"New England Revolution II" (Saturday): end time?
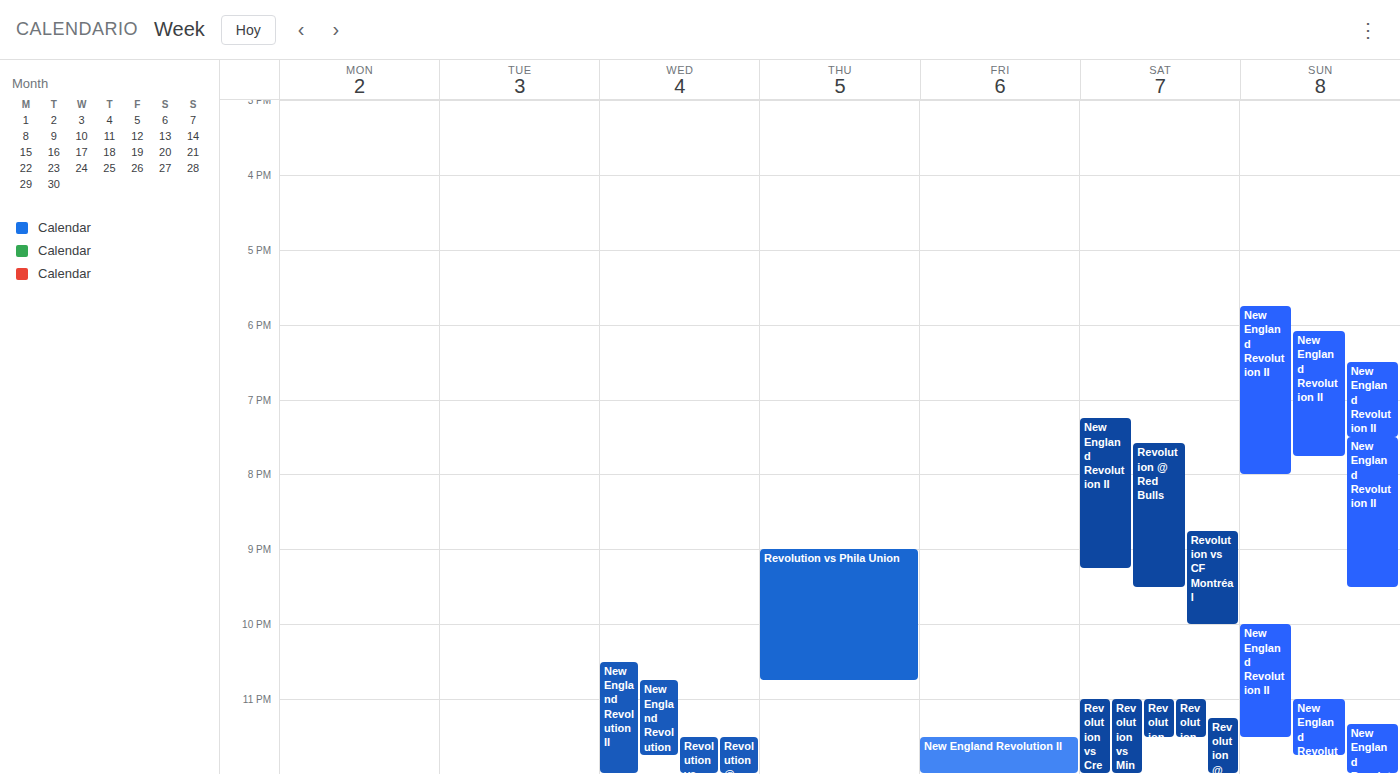
9:15 PM